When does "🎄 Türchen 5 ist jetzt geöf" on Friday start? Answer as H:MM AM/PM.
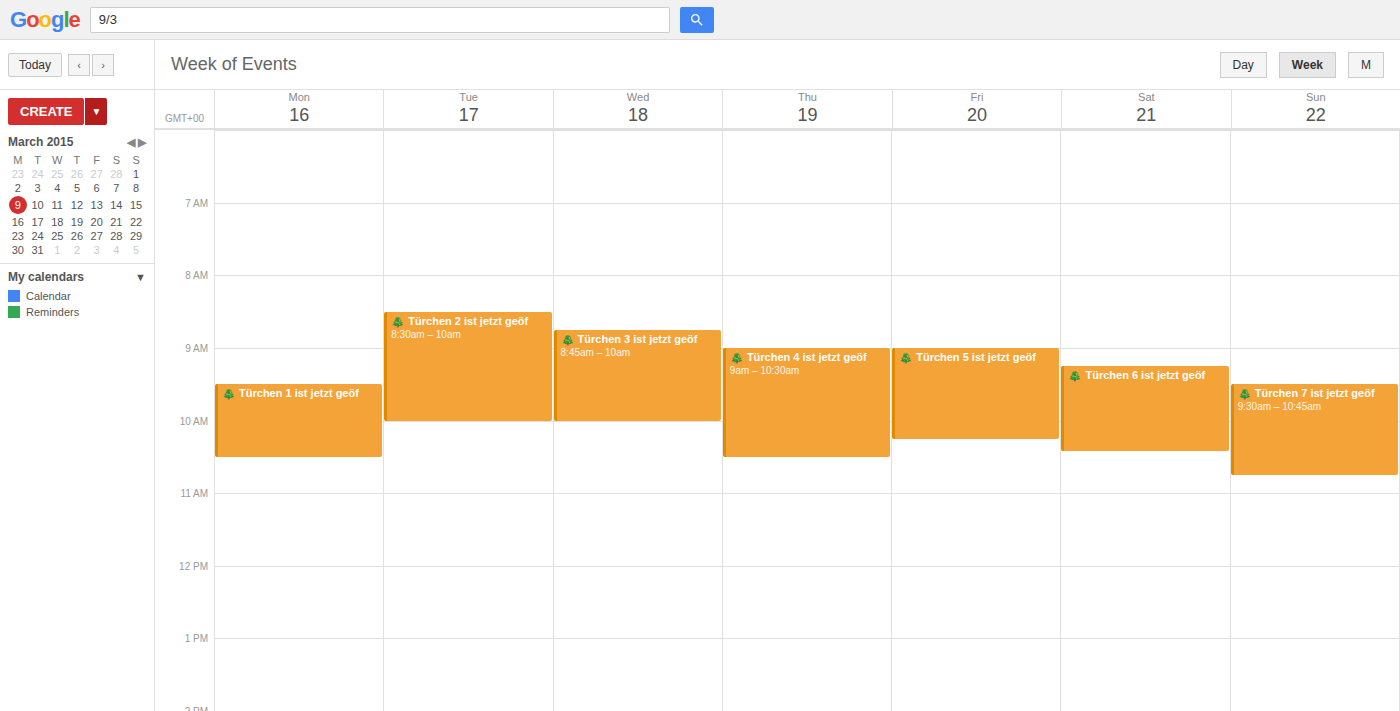
9:00 AM